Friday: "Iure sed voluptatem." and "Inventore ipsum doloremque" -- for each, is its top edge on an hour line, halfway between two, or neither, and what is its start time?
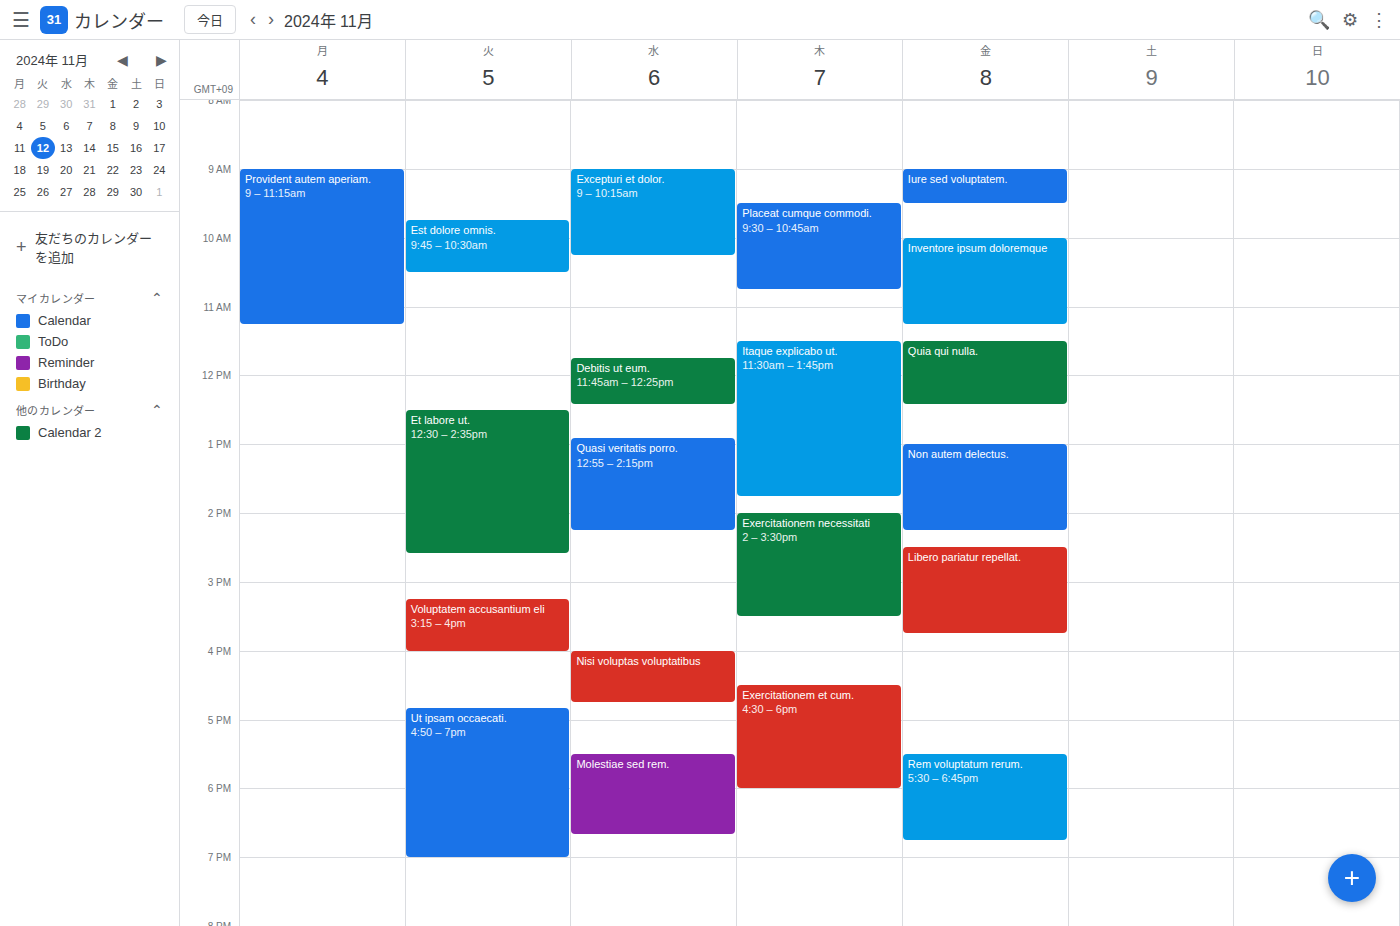
"Iure sed voluptatem.": 9:00 AM, exactly on the 9 AM line. "Inventore ipsum doloremque": 10:00 AM, exactly on the 10 AM line.